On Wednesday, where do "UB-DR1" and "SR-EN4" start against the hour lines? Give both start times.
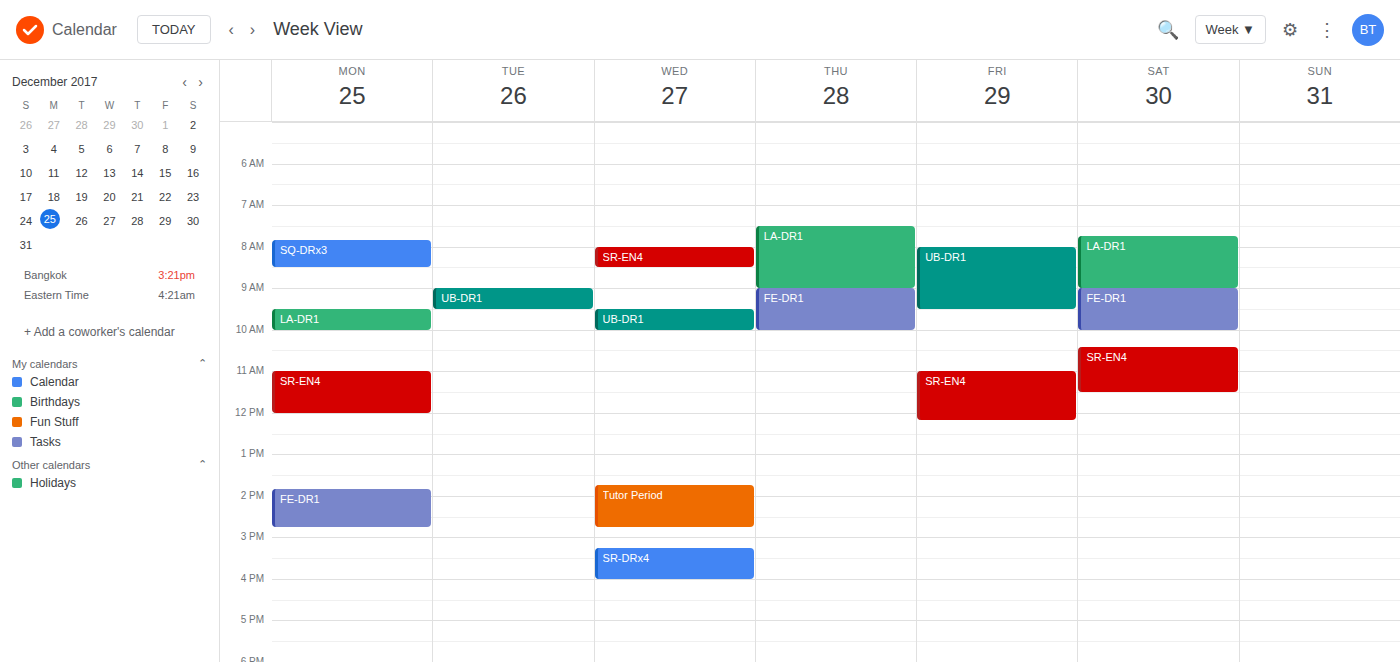
"UB-DR1": 9:30 AM, halfway between the 9 AM and 10 AM lines. "SR-EN4": 8:00 AM, exactly on the 8 AM line.